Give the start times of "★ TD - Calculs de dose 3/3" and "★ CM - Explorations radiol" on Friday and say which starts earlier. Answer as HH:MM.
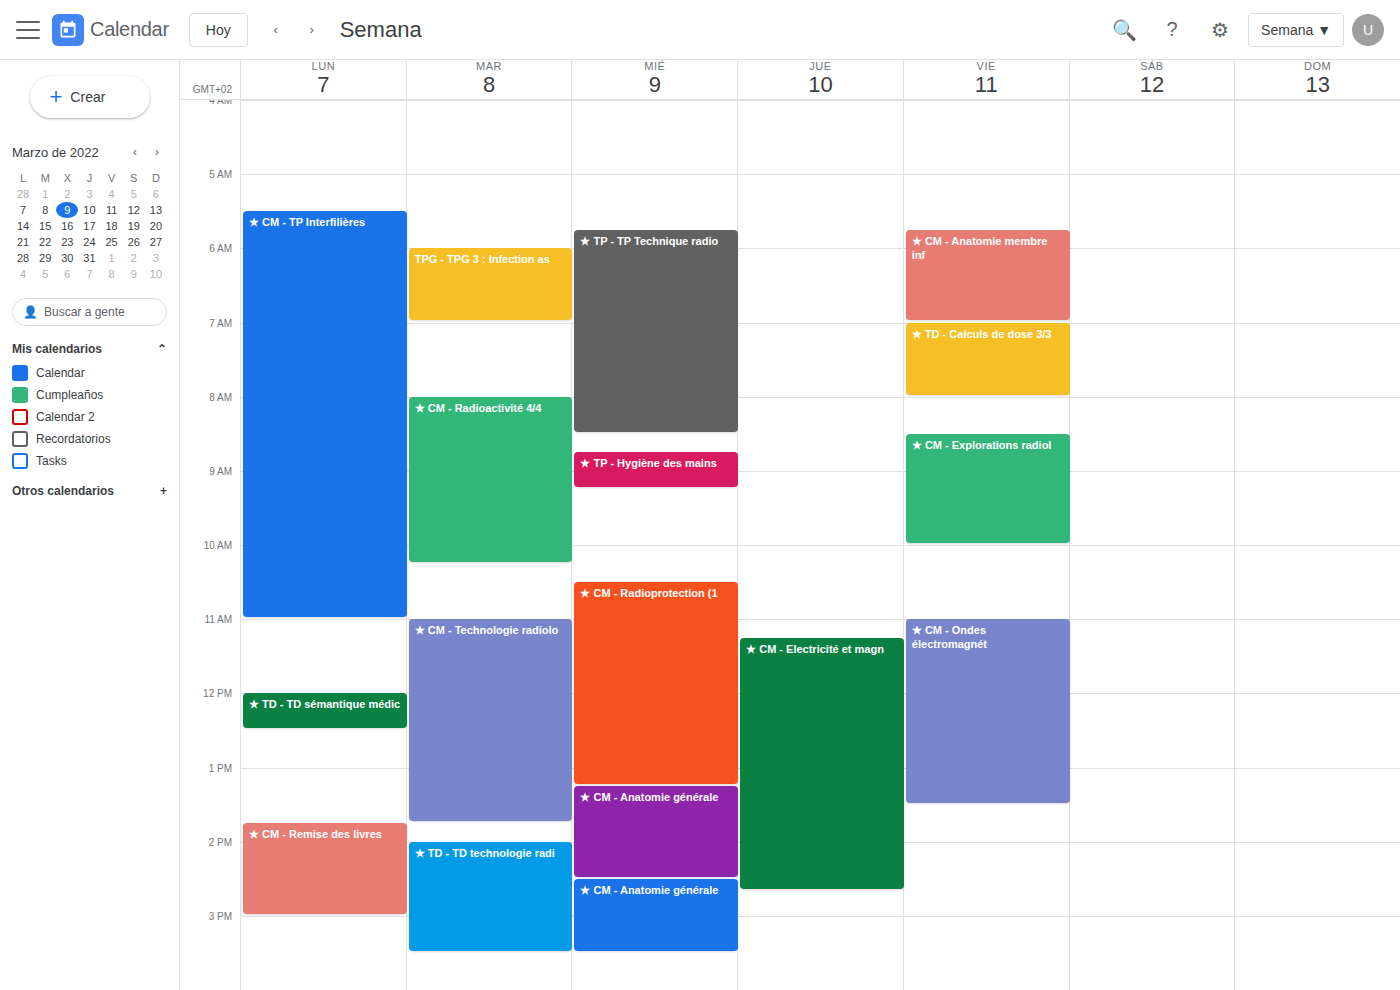
"★ TD - Calculs de dose 3/3" 07:00; "★ CM - Explorations radiol" 08:30.